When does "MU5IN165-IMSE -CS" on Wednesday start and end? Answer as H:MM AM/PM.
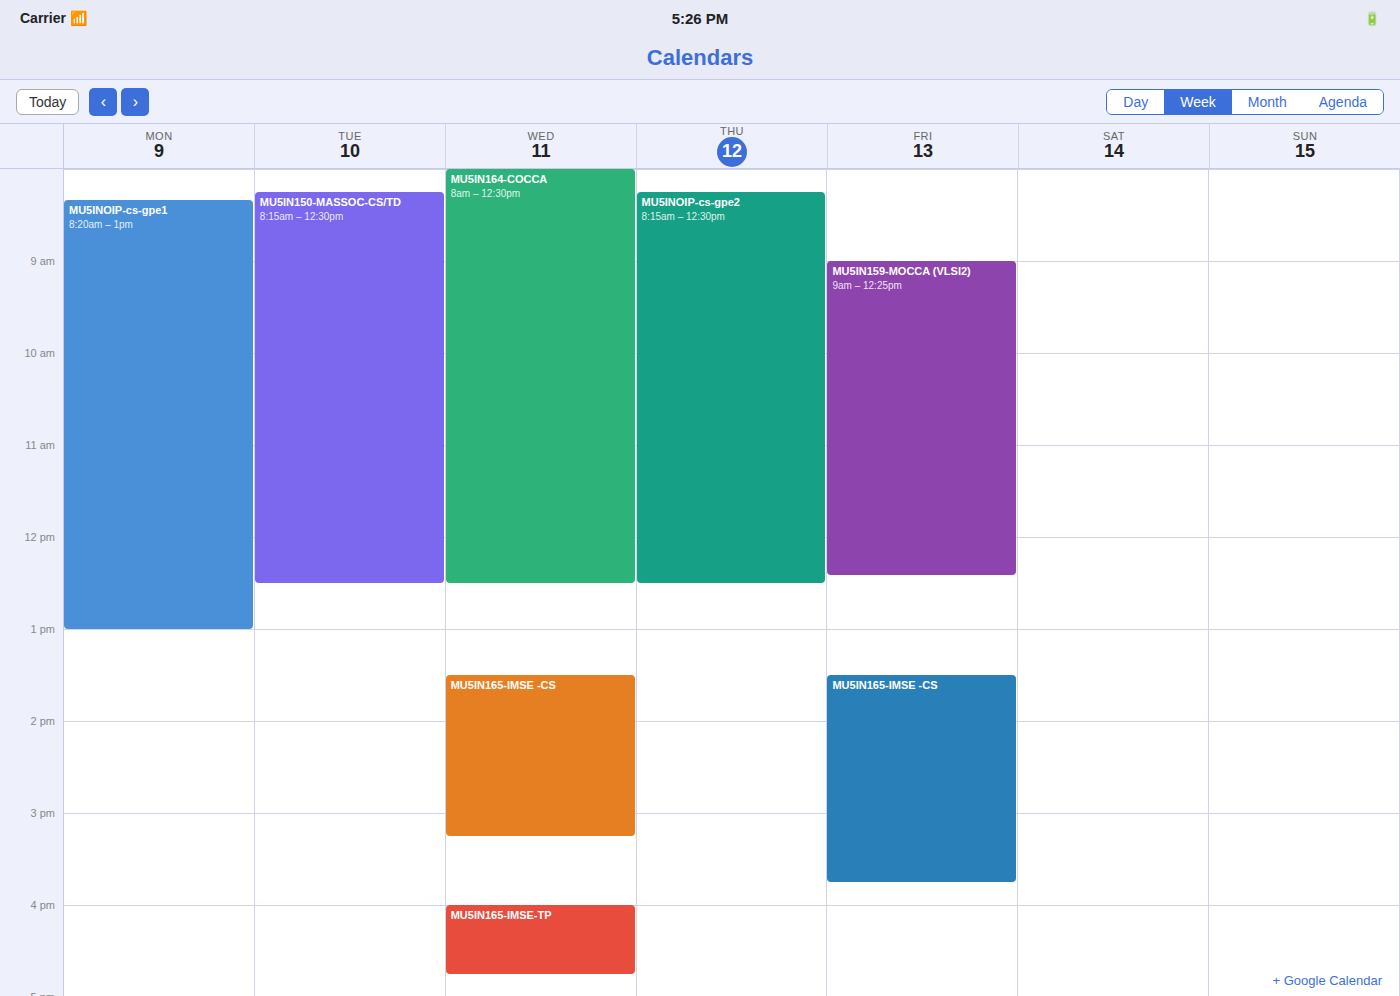
1:30 PM to 3:15 PM